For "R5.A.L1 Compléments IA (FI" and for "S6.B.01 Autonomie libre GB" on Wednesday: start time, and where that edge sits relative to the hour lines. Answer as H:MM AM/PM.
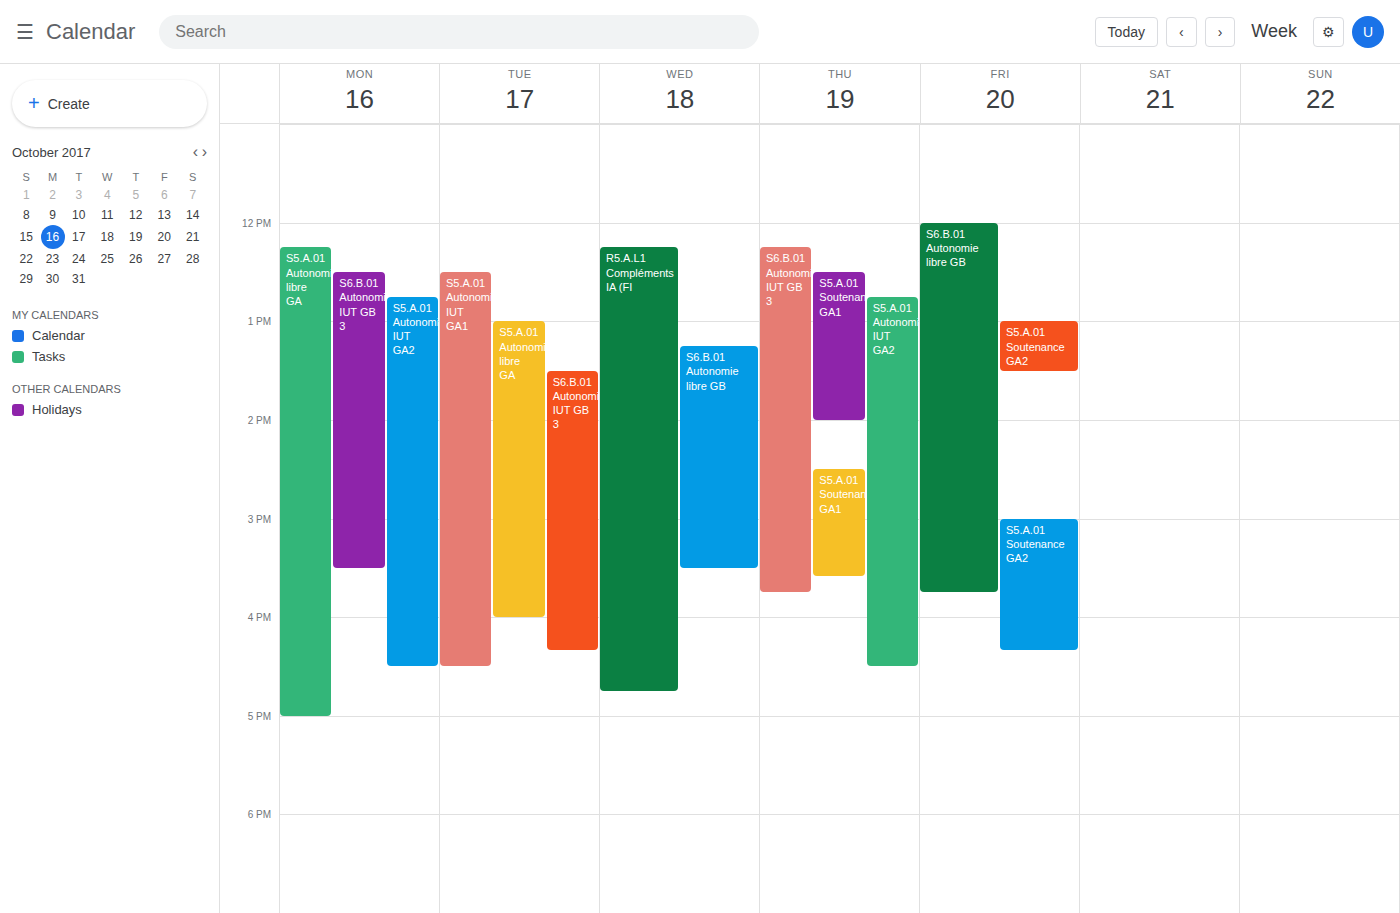
"R5.A.L1 Compléments IA (FI": 12:15 PM, neither: a quarter of the way from the 12 PM line to the 1 PM line. "S6.B.01 Autonomie libre GB": 1:15 PM, neither: a quarter of the way from the 1 PM line to the 2 PM line.